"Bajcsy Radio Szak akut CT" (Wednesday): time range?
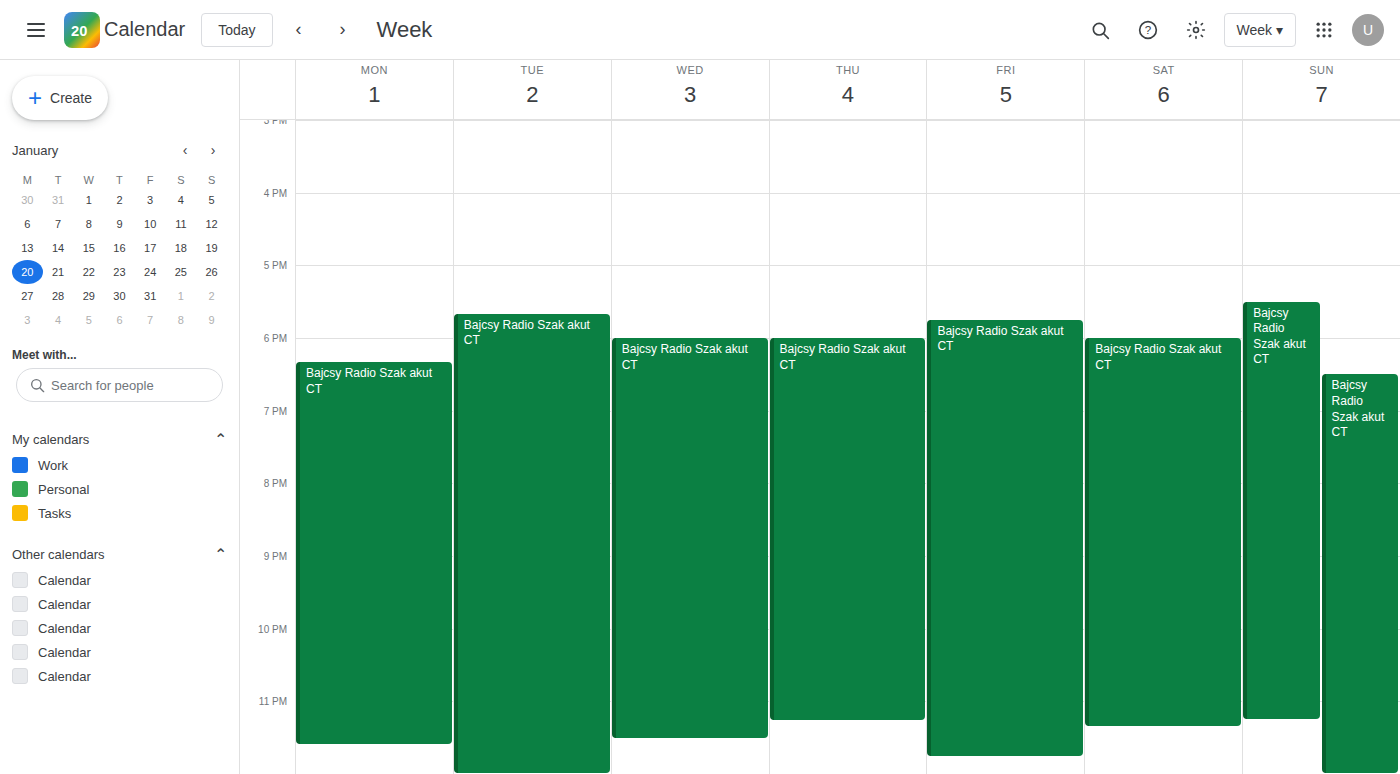
6:00 PM to 11:30 PM